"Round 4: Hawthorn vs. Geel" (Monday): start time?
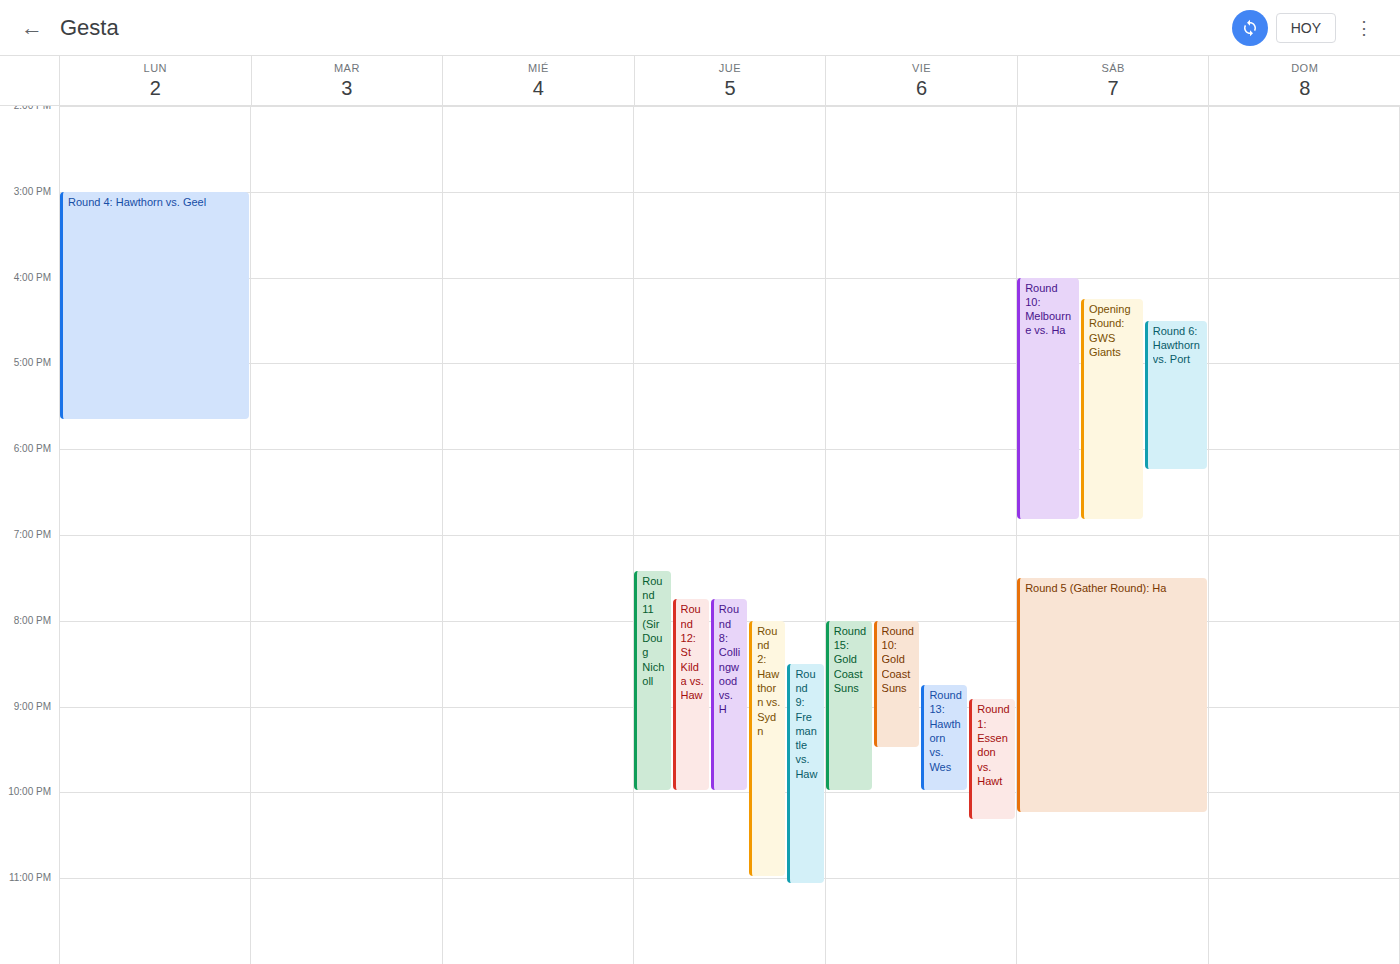
3:00 PM